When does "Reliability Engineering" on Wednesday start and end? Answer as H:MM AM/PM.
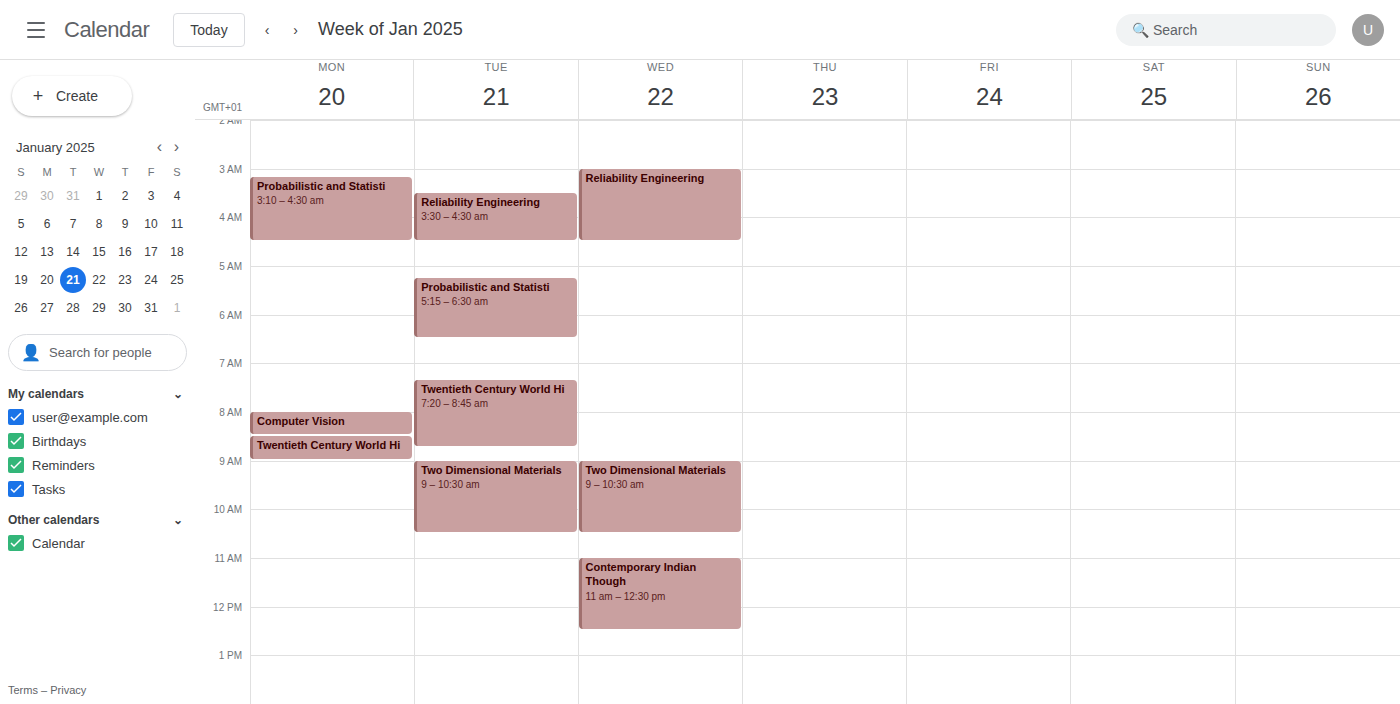
3:00 AM to 4:30 AM